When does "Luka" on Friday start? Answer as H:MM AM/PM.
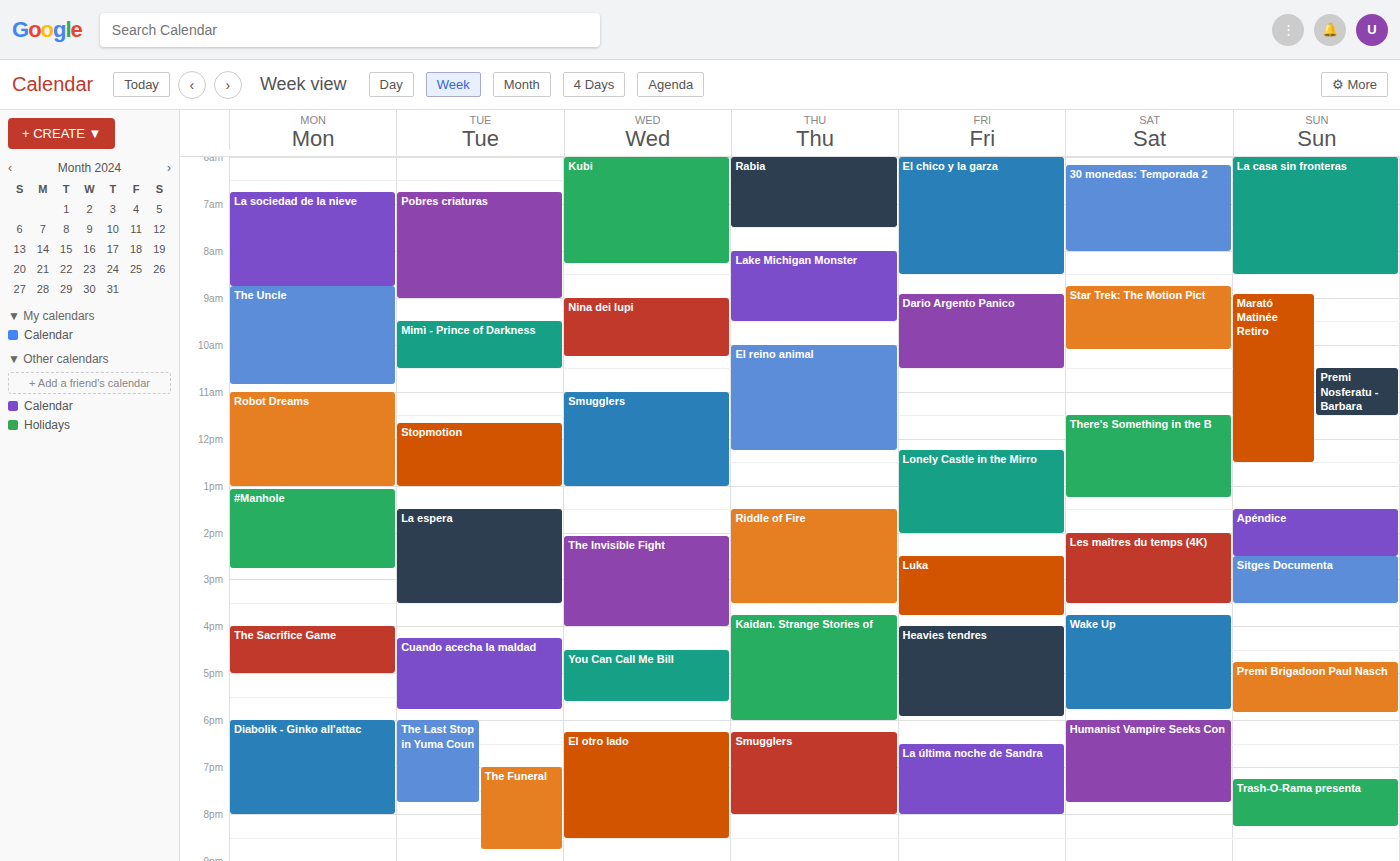
2:30 PM